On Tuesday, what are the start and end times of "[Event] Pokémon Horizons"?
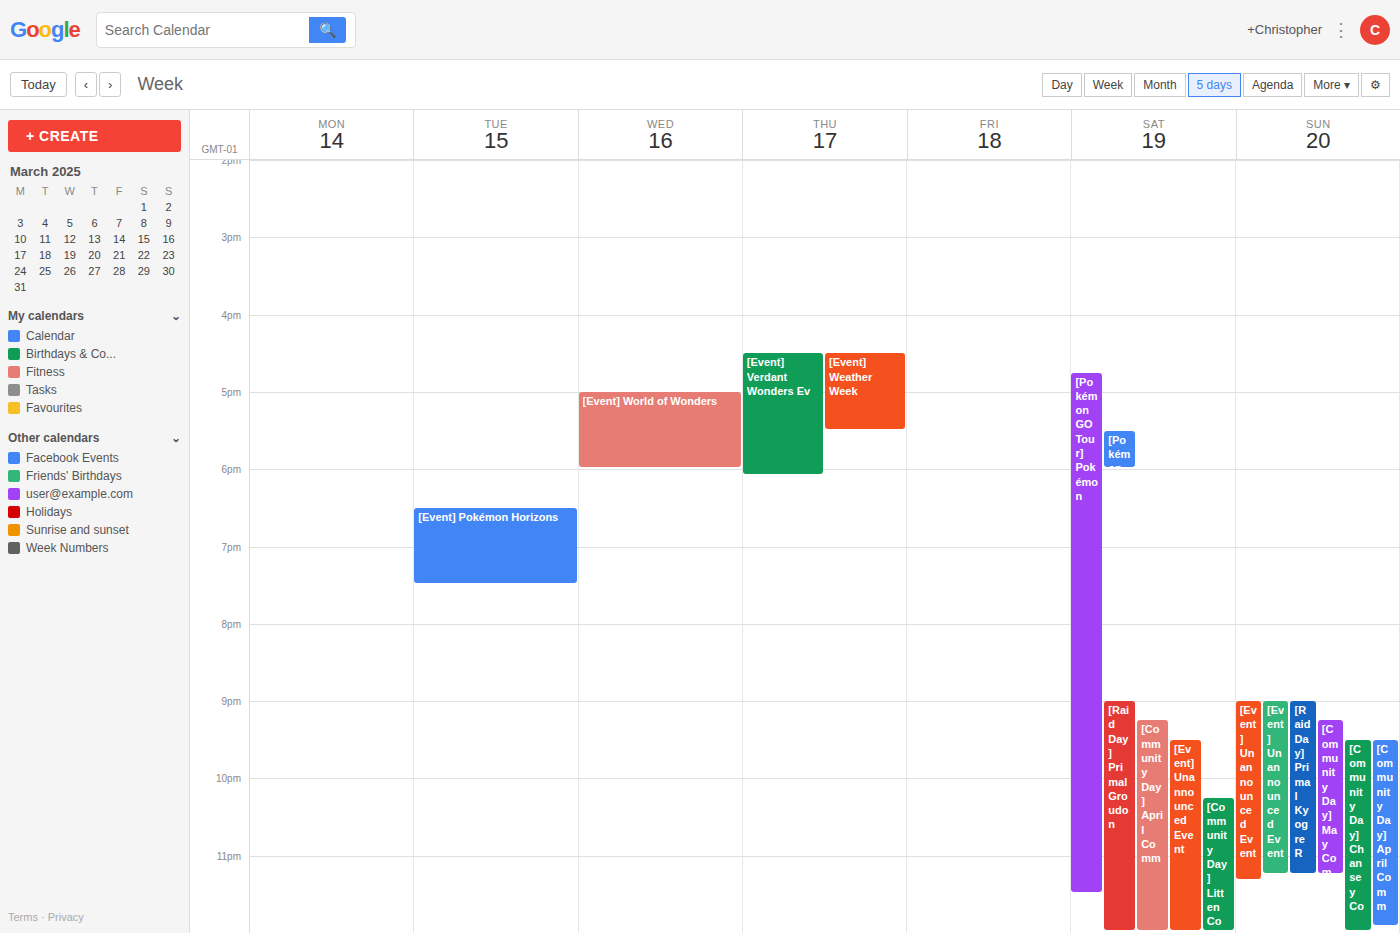
6:30 PM to 7:30 PM